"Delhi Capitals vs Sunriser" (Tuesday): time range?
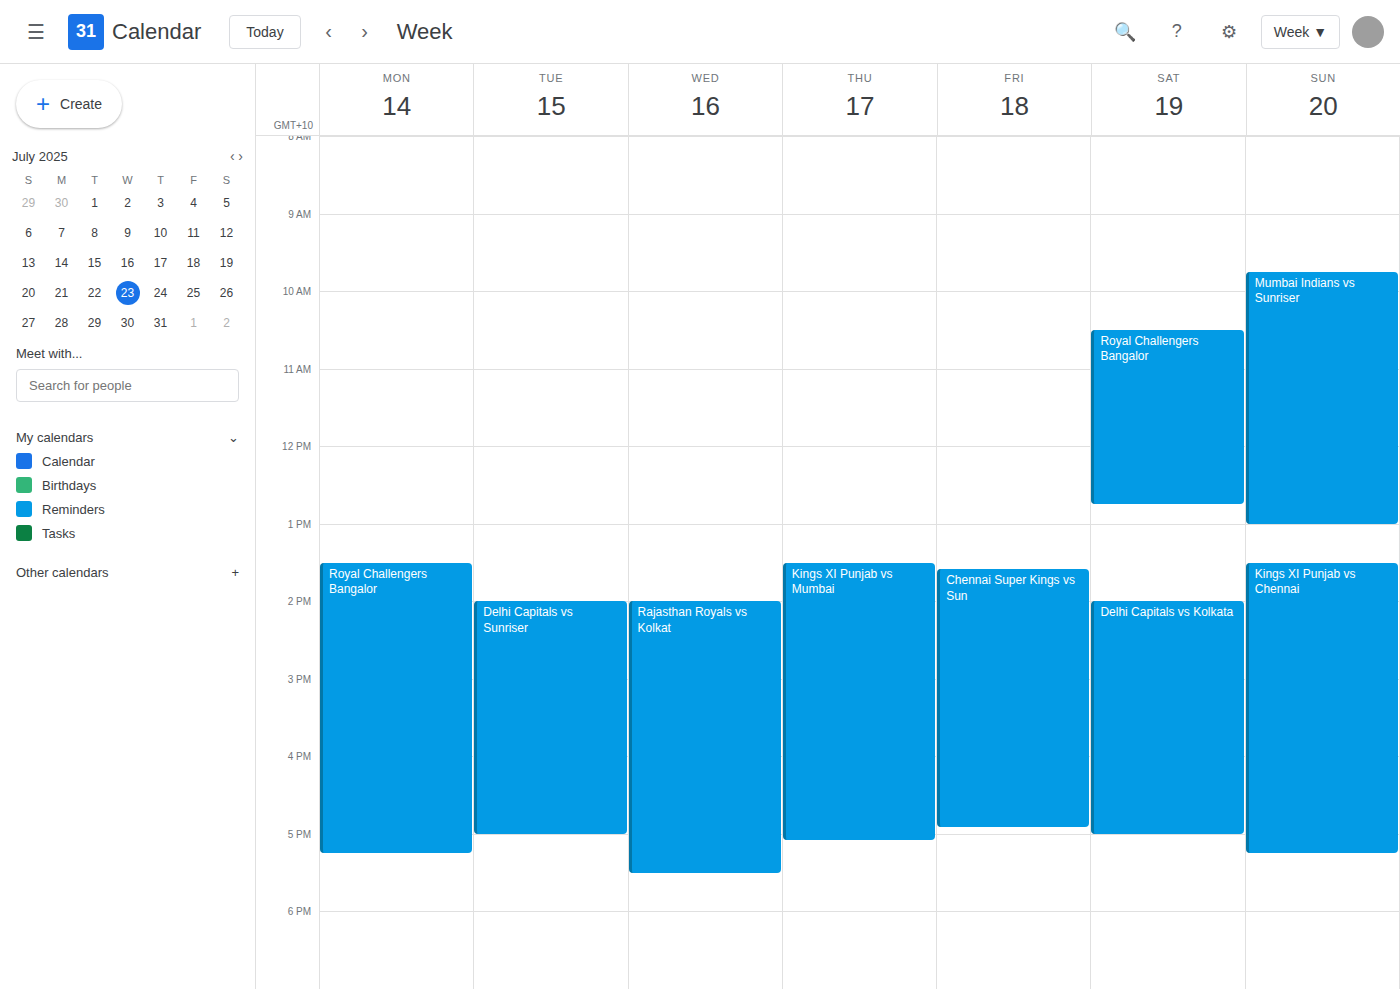
2:00 PM to 5:00 PM